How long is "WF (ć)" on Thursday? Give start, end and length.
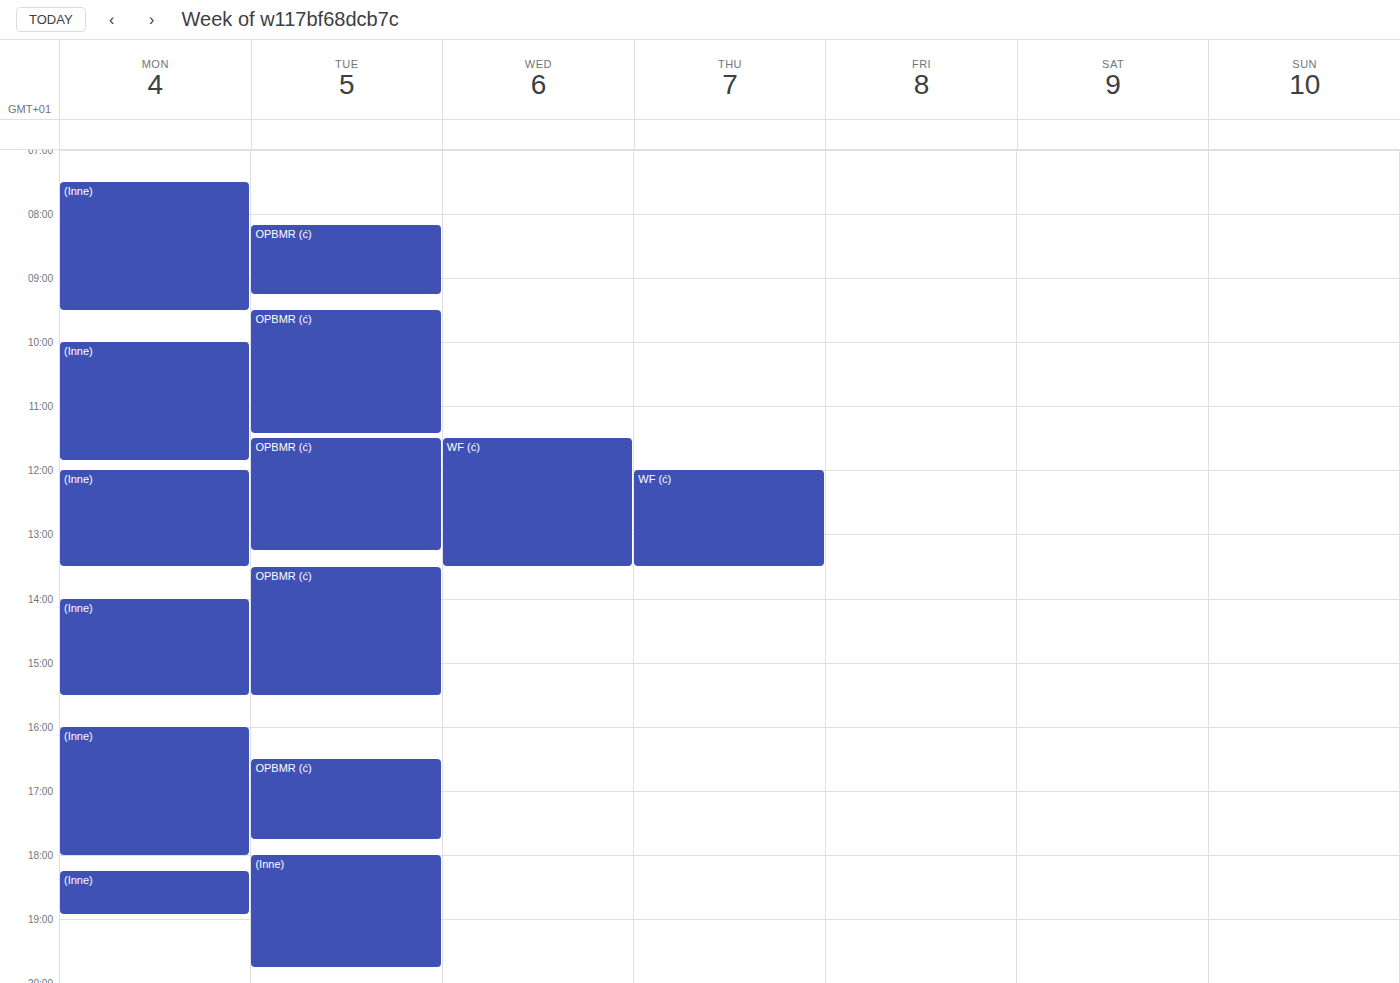
12:00 PM to 1:30 PM, 1 hour 30 minutes